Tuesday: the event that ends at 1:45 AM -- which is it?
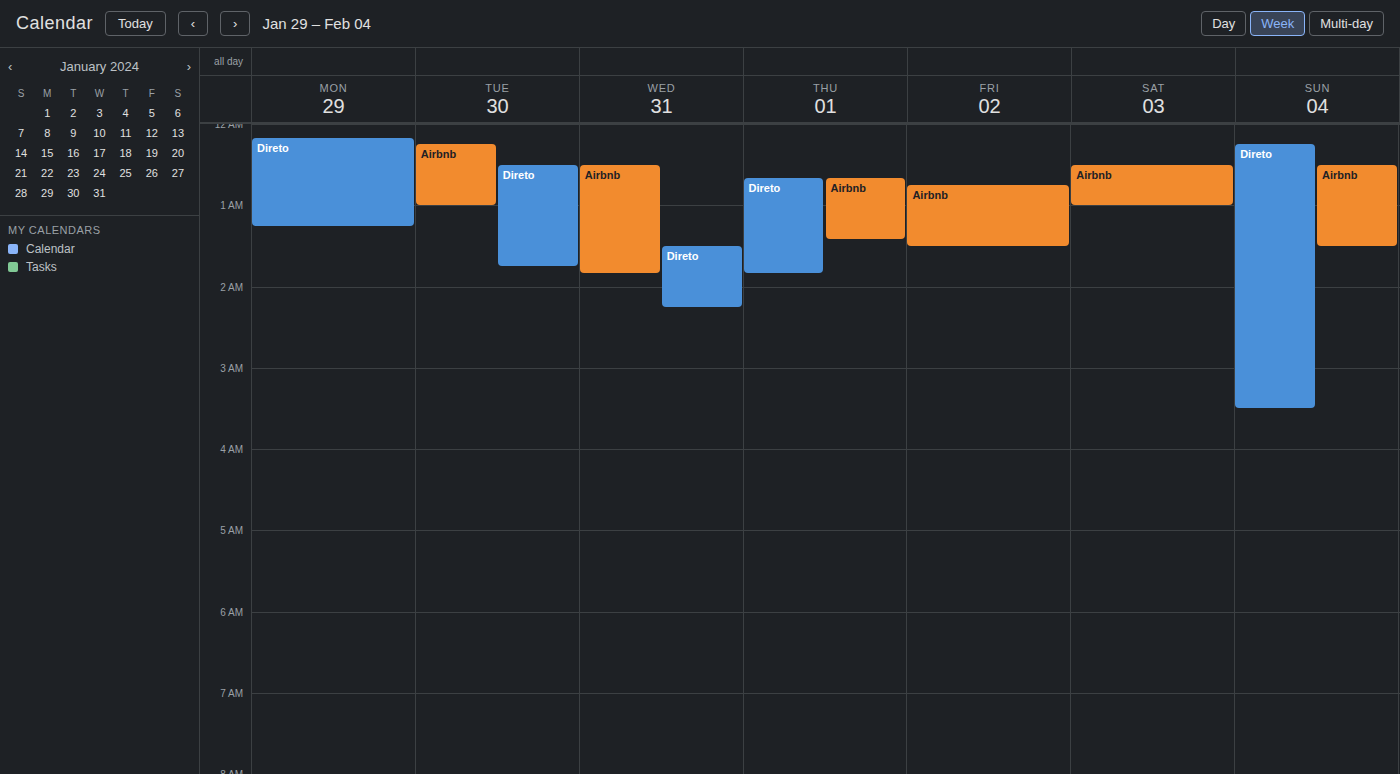
"Direto"